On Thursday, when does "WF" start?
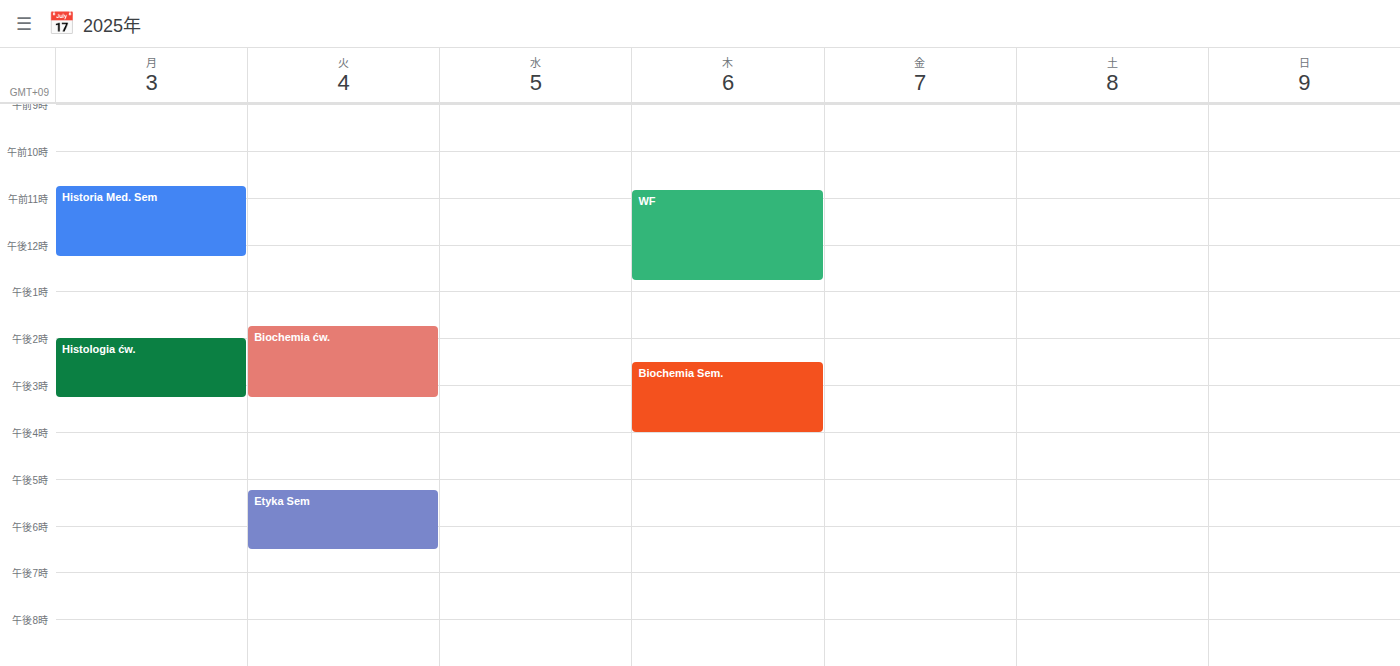
10:50 AM